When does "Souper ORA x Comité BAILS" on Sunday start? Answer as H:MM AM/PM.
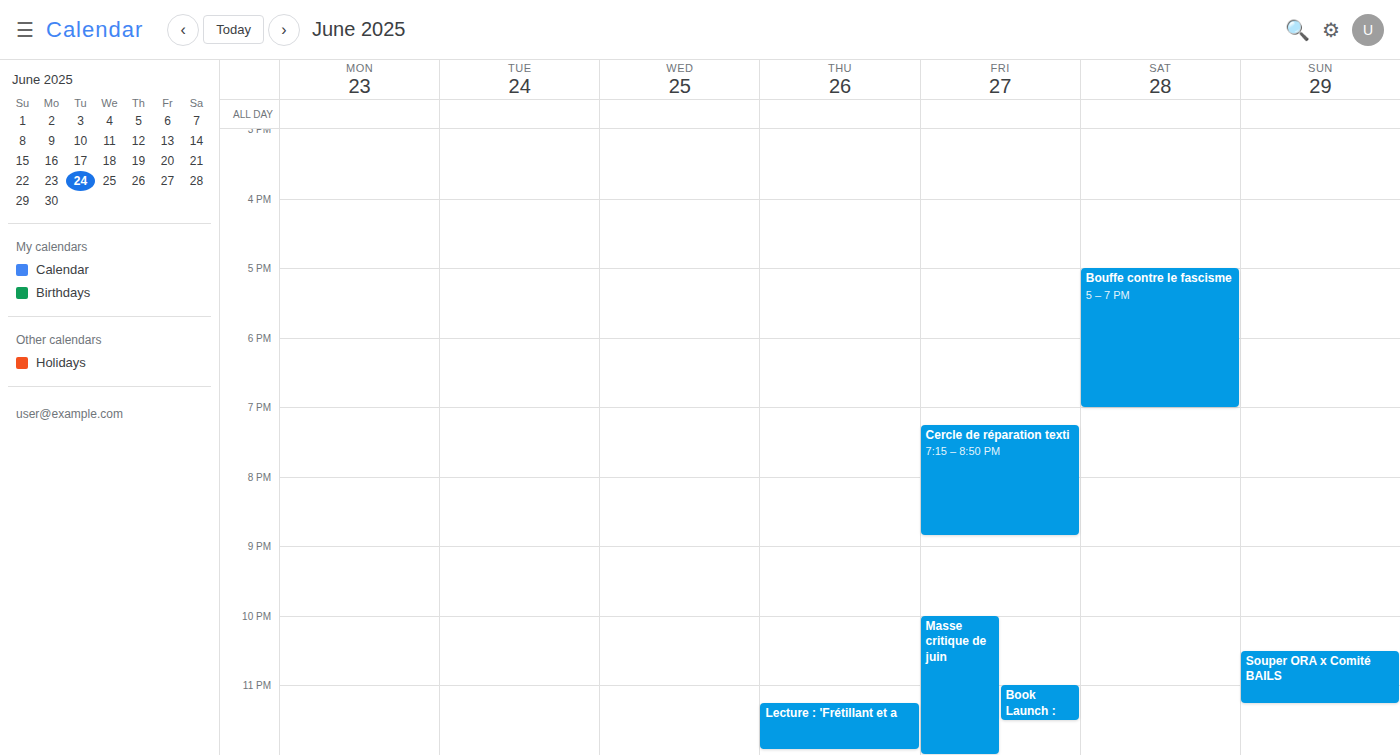
10:30 PM